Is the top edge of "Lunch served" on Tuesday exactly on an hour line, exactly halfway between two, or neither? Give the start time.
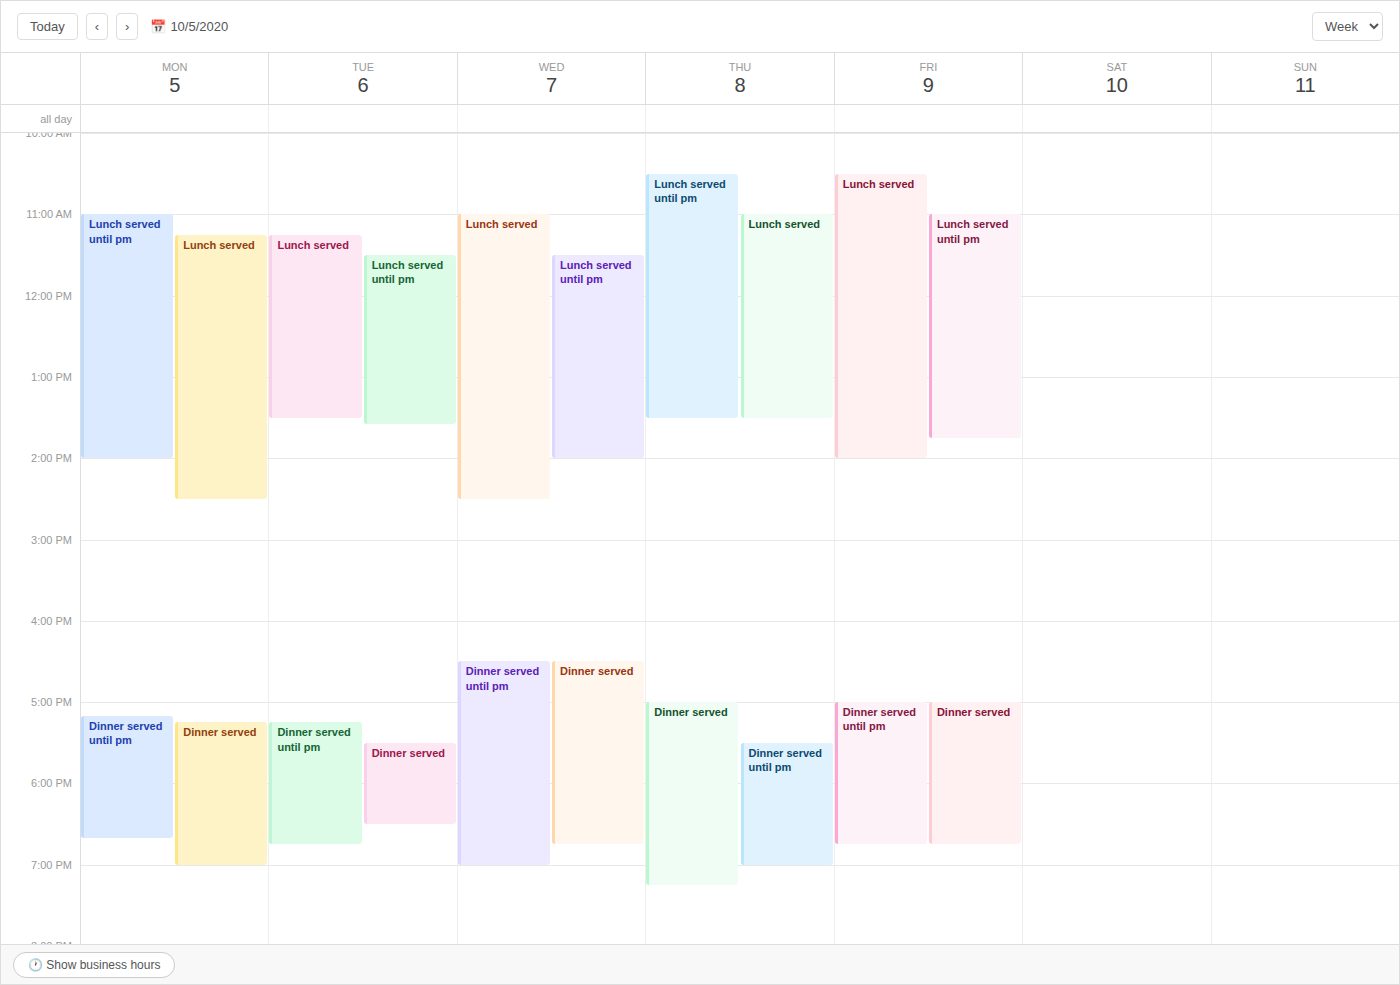
11:15 AM -- neither: a quarter of the way from the 11 AM line to the 12 PM line.